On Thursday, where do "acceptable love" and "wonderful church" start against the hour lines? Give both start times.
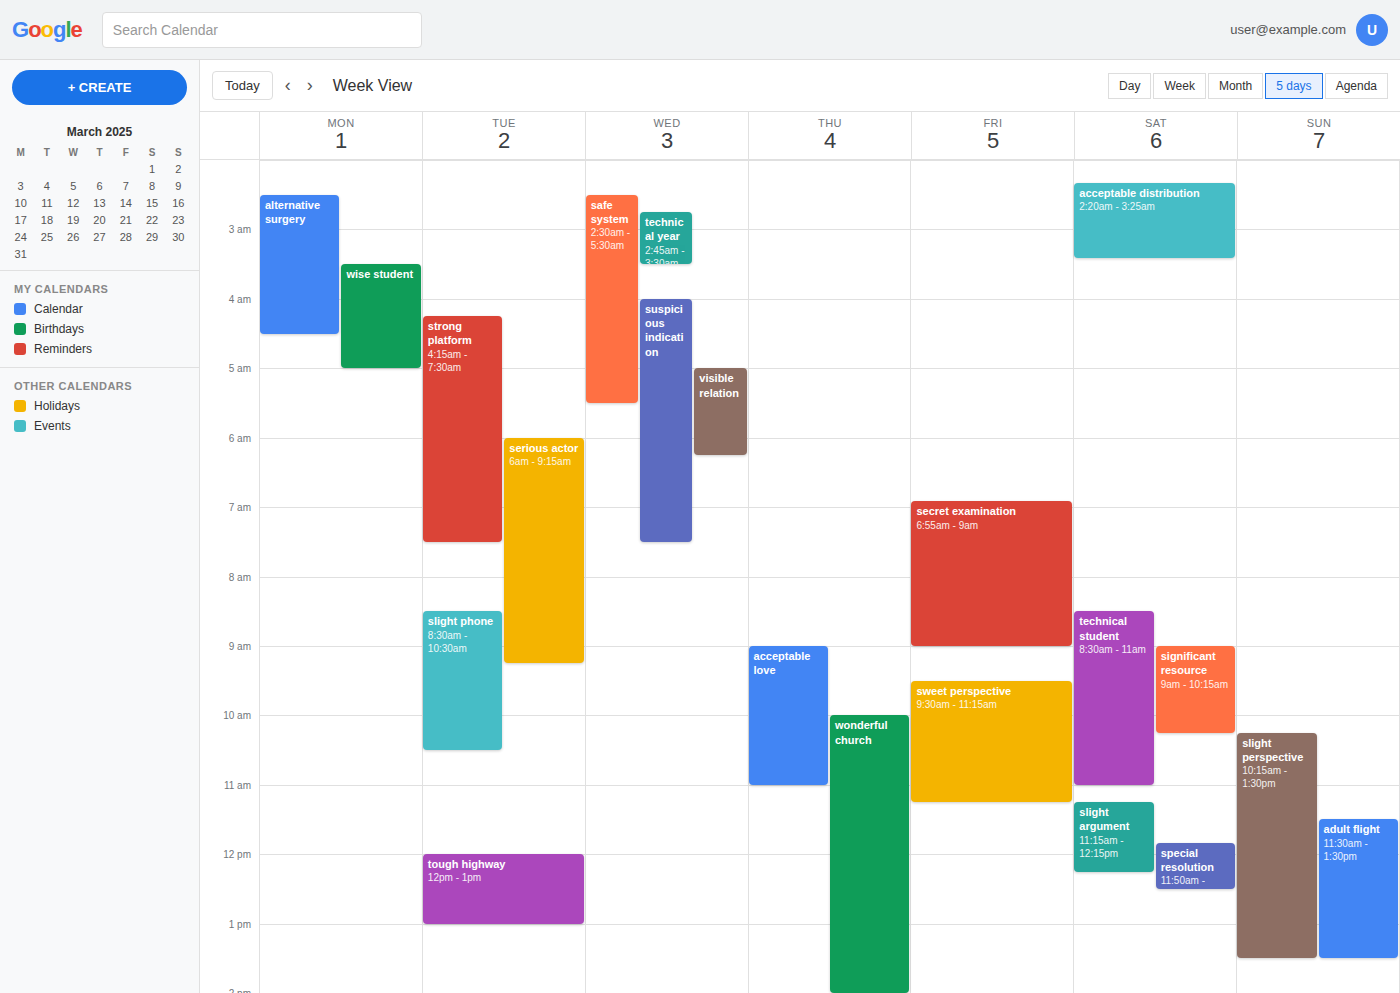
"acceptable love": 9:00 AM, exactly on the 9 AM line. "wonderful church": 10:00 AM, exactly on the 10 AM line.